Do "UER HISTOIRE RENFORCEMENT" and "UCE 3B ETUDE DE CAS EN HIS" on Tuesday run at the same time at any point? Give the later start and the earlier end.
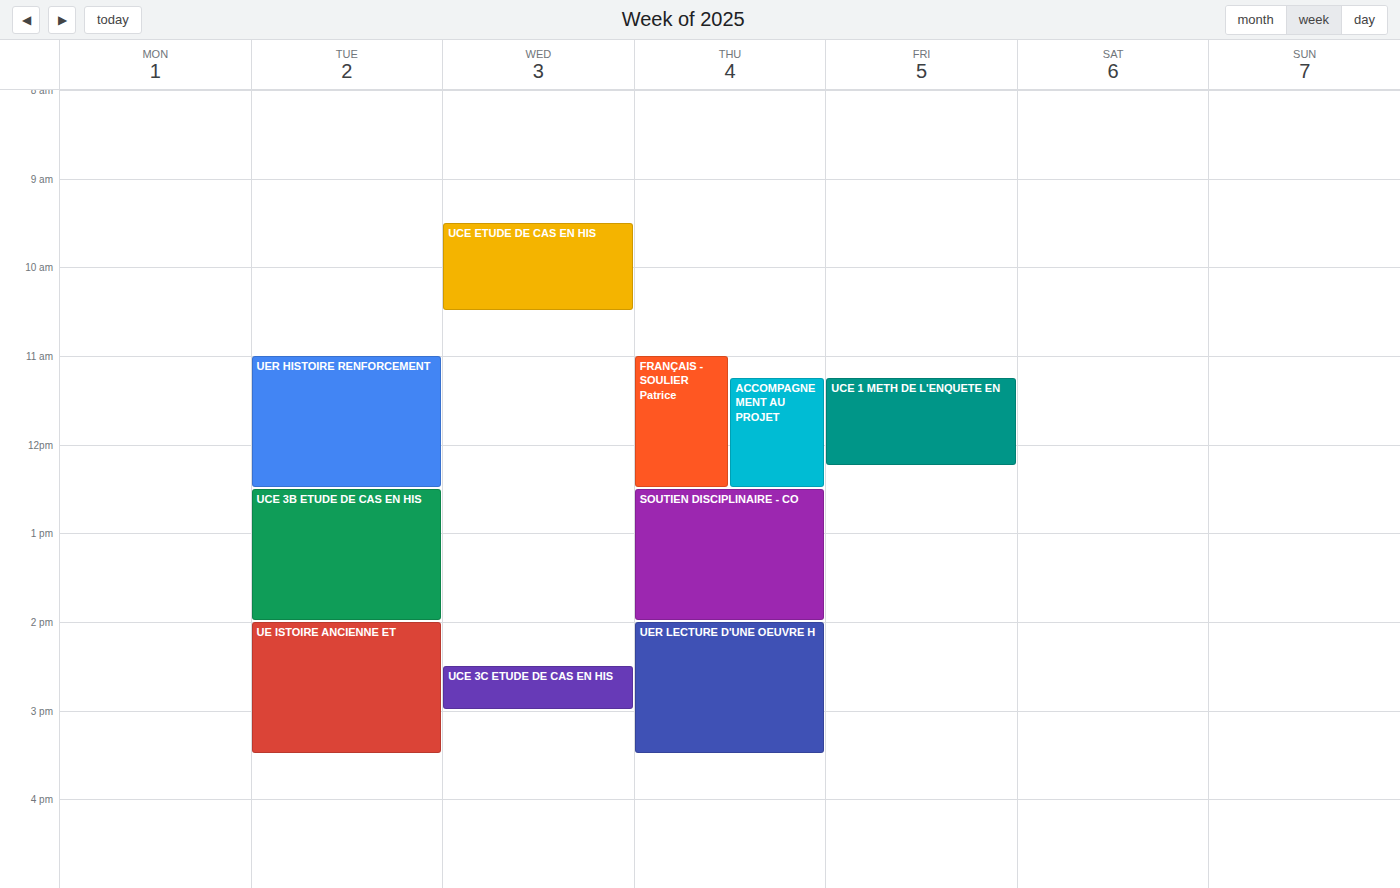
"UER HISTOIRE RENFORCEMENT" ends at 12:30 PM, exactly when "UCE 3B ETUDE DE CAS EN HIS" starts -- they touch but do not overlap.